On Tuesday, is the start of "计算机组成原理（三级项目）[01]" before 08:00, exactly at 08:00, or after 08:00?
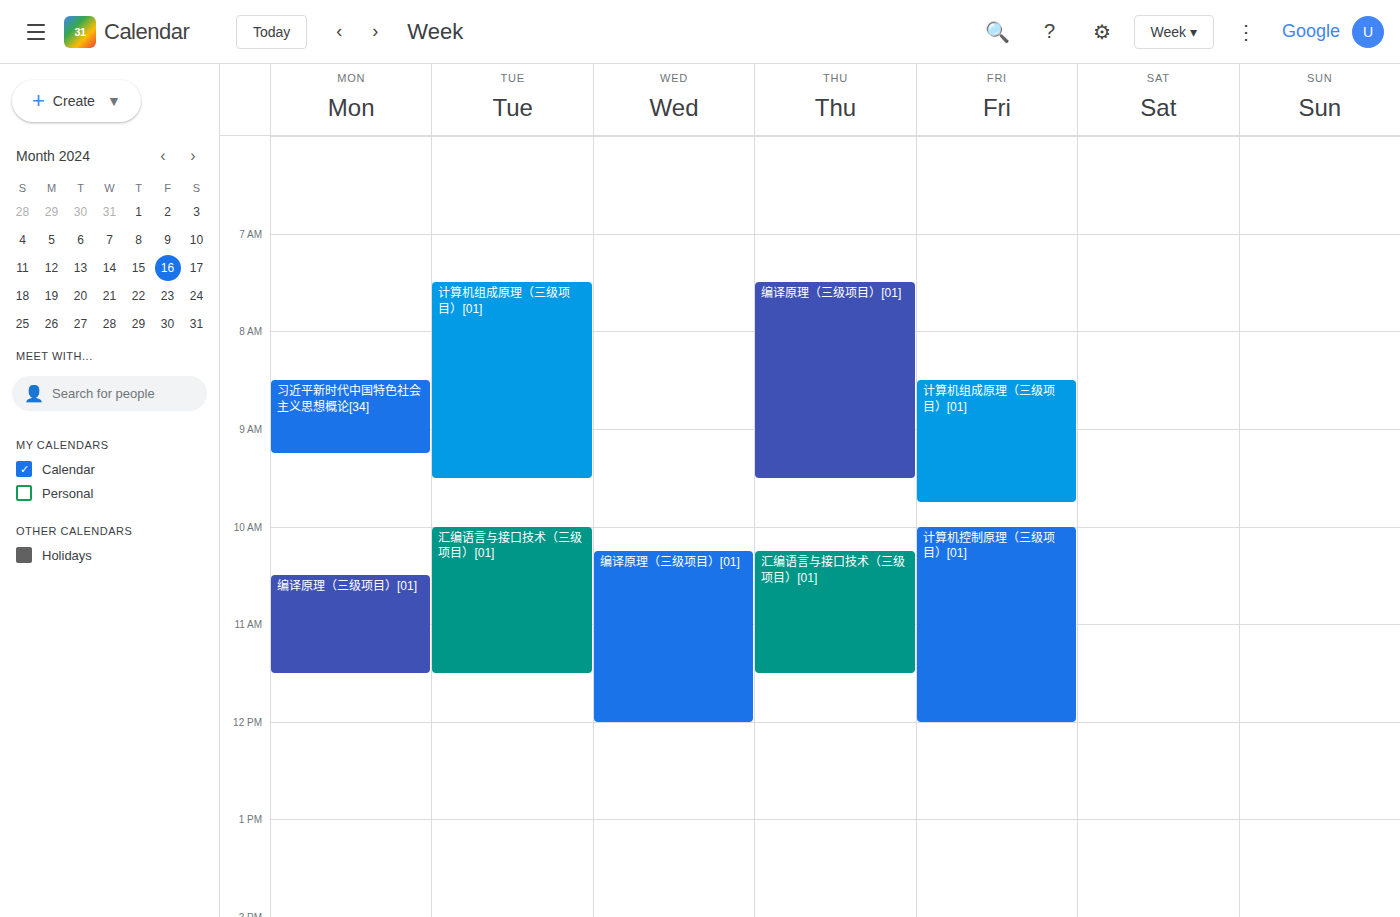
07:30 -- before 08:00, 30 minutes above the 08:00 line.